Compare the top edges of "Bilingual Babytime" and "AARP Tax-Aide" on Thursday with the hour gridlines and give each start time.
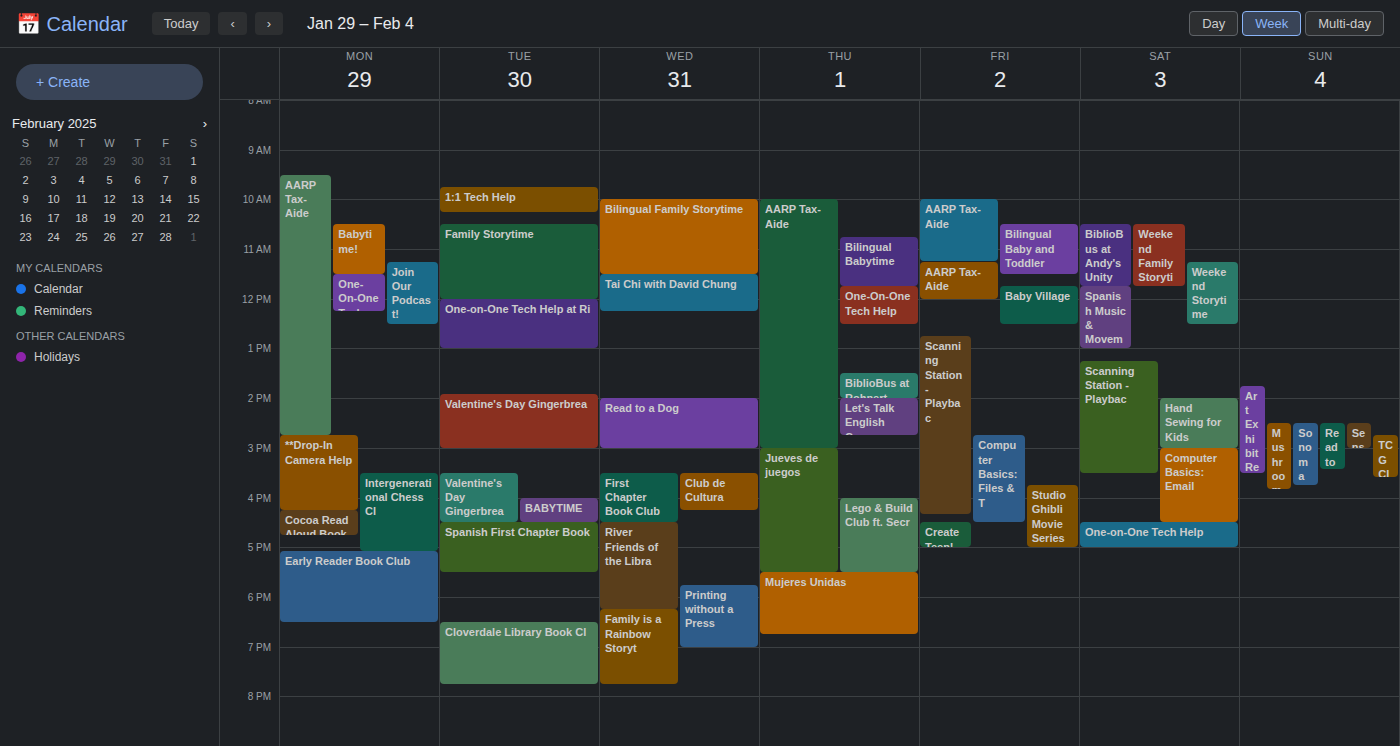
"Bilingual Babytime": 10:45, neither: three quarters of the way from the 10:00 line to the 11:00 line. "AARP Tax-Aide": 10:00, exactly on the 10:00 line.